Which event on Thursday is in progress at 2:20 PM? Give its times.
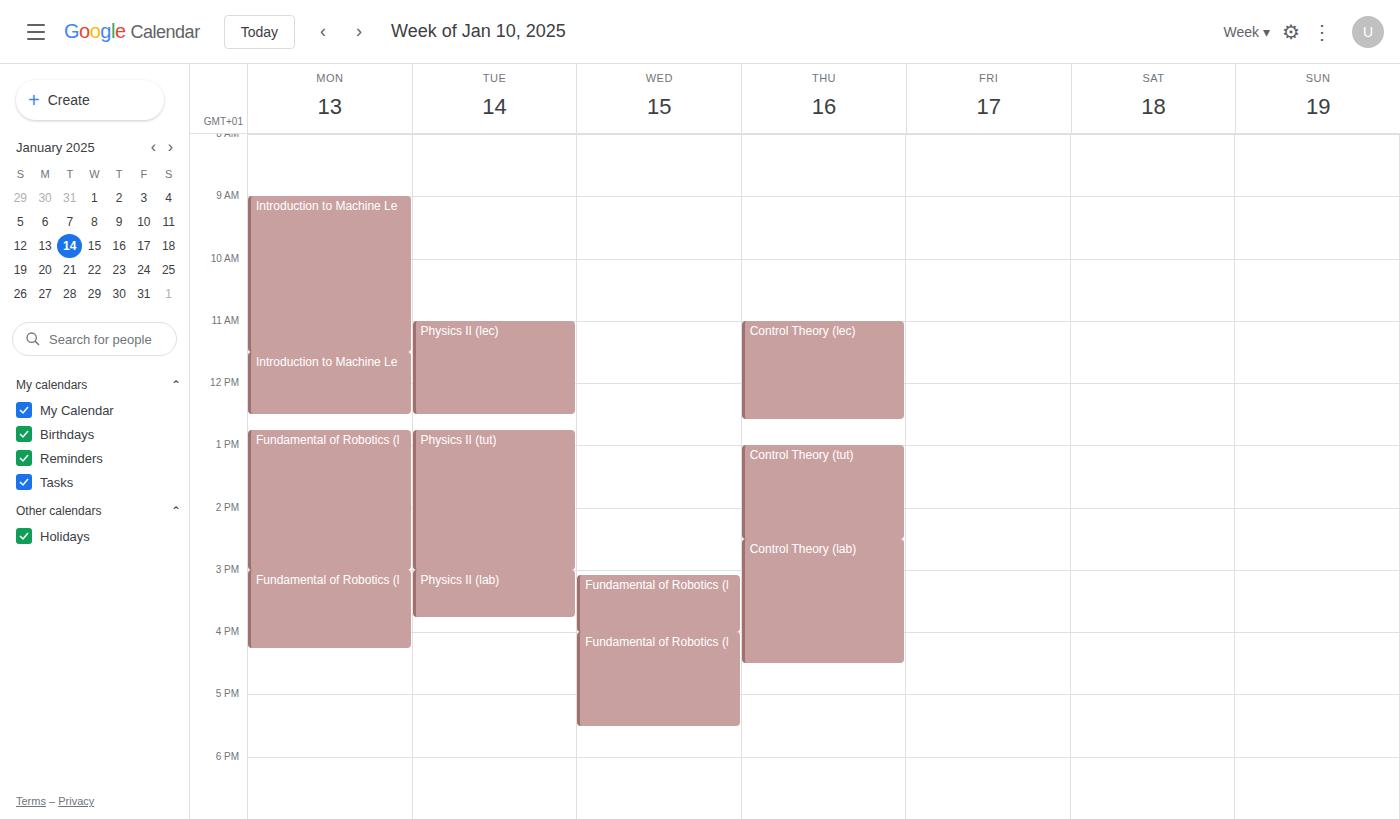
"Control Theory (tut)", 1:00 PM to 2:30 PM